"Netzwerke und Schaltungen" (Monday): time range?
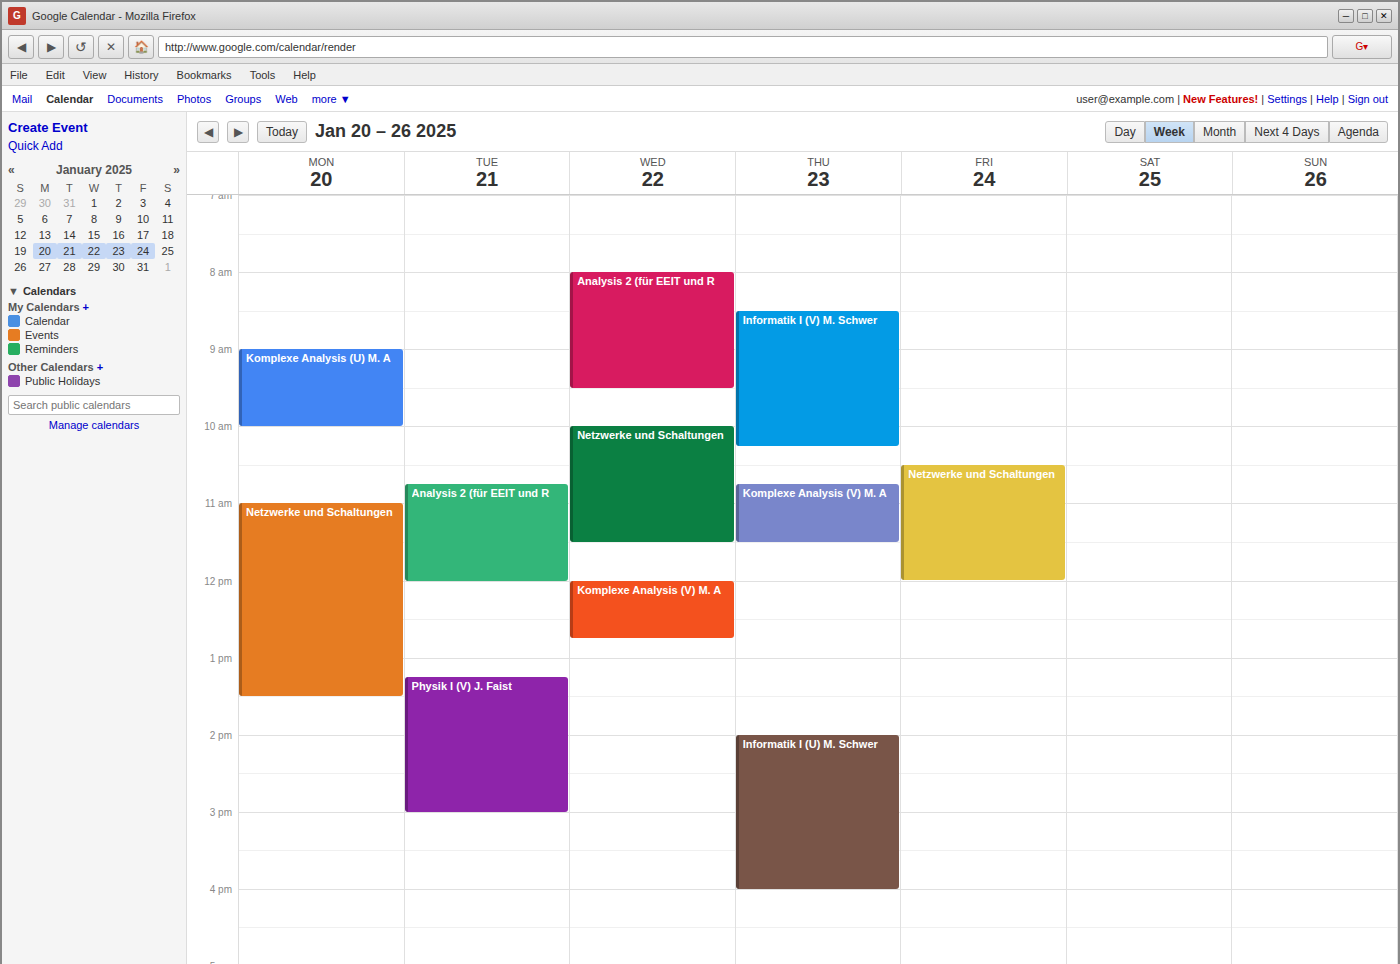
11:00 AM to 1:30 PM